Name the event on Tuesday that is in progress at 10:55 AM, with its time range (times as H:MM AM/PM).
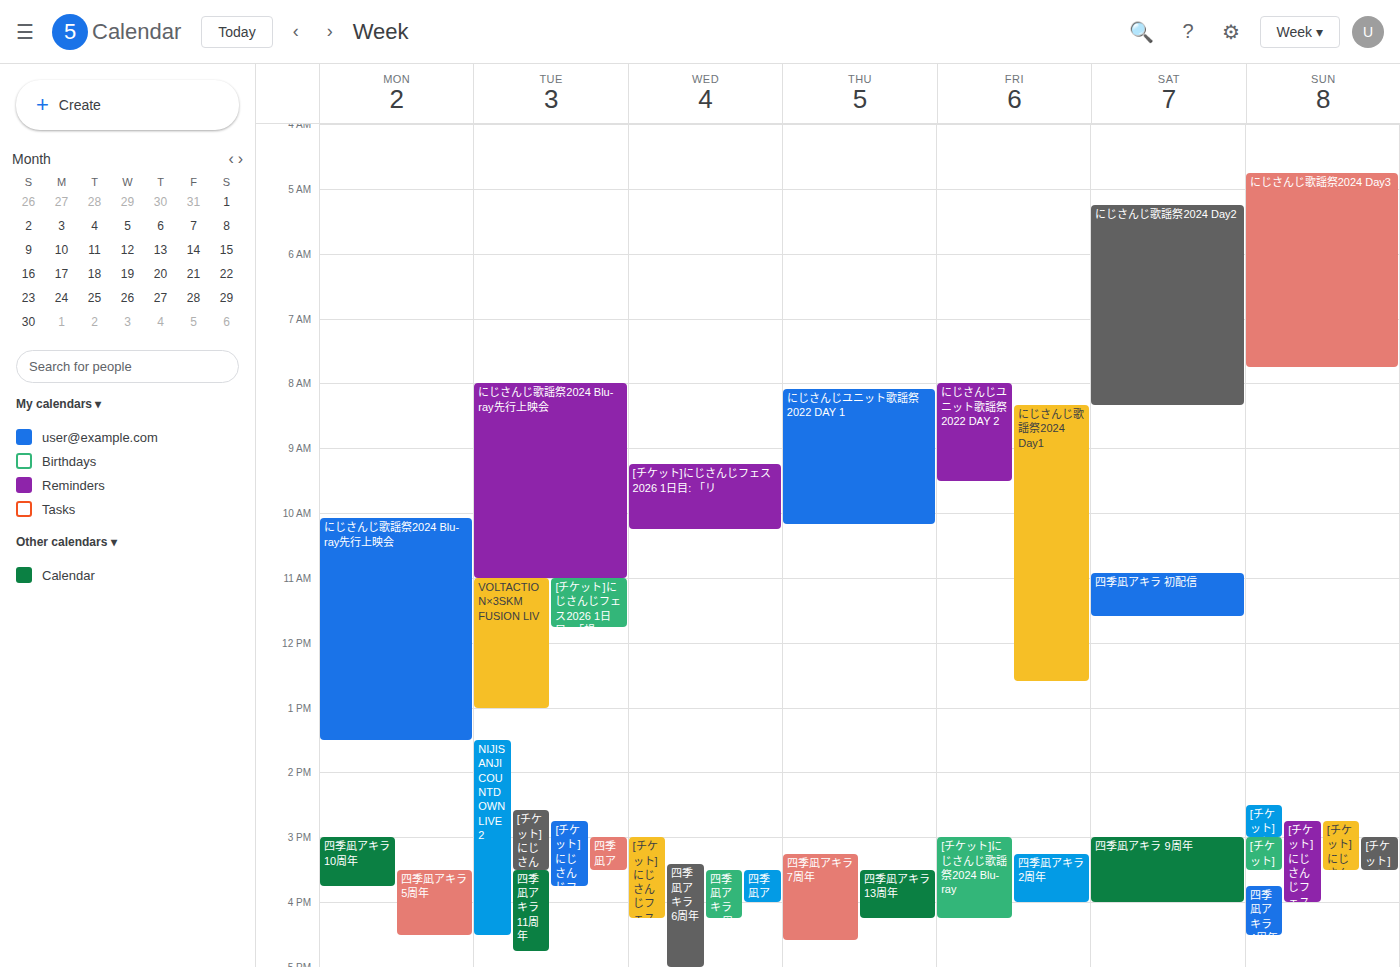
"にじさんじ歌謡祭2024 Blu-ray先行上映会", 8:00 AM to 11:00 AM